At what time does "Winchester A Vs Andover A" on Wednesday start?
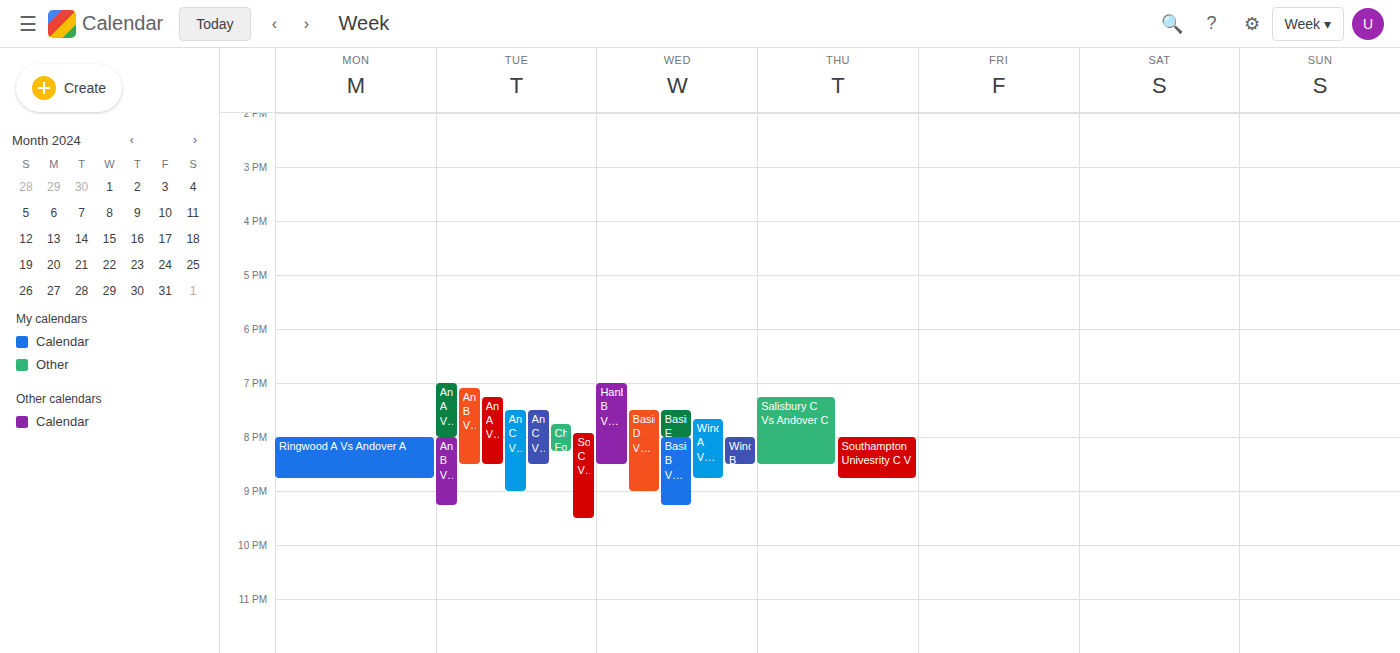
7:40 PM